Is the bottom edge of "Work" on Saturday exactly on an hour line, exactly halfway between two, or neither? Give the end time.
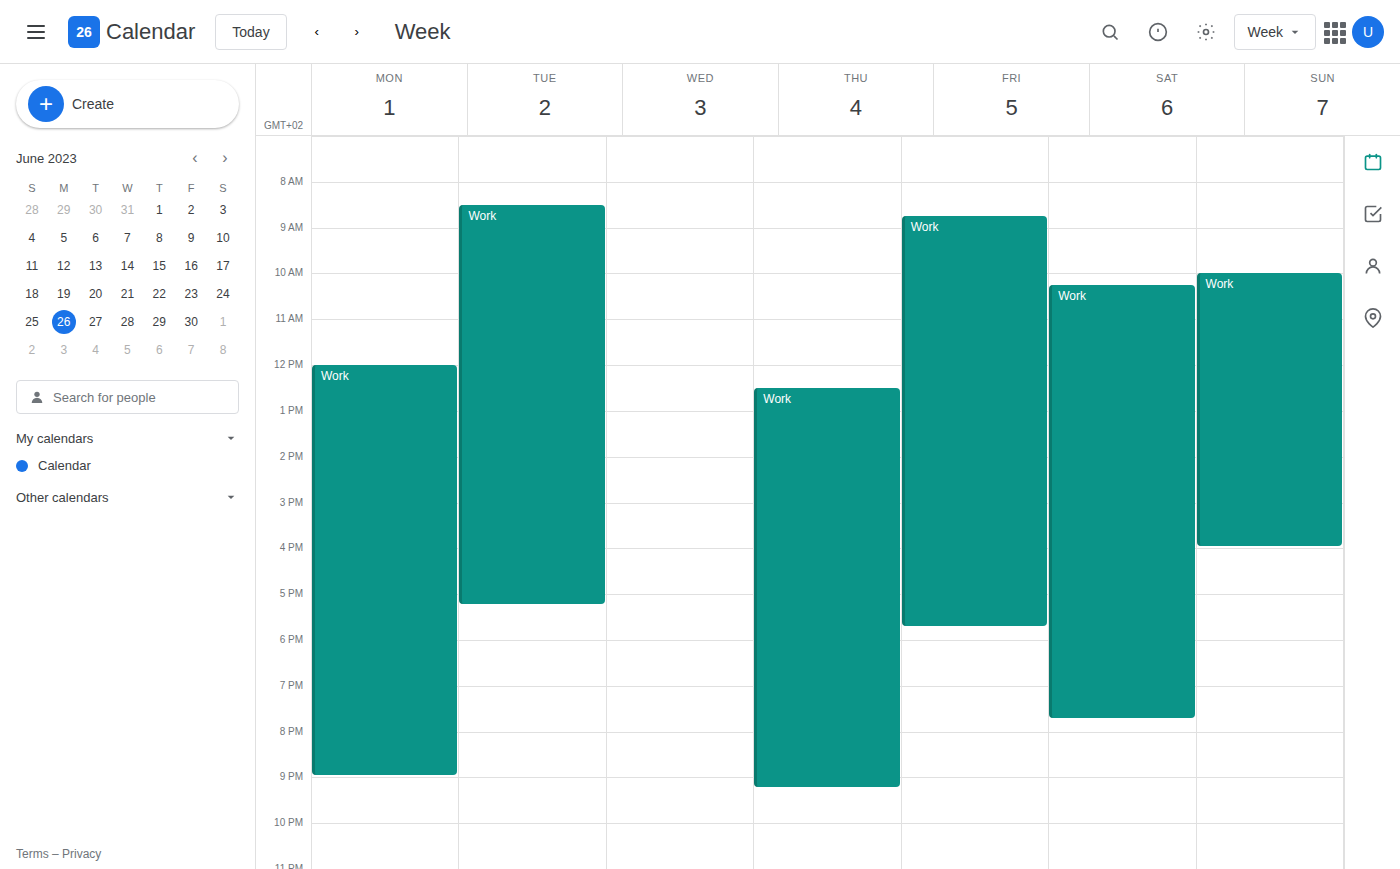
7:45 PM -- neither: three quarters of the way from the 7 PM line to the 8 PM line.